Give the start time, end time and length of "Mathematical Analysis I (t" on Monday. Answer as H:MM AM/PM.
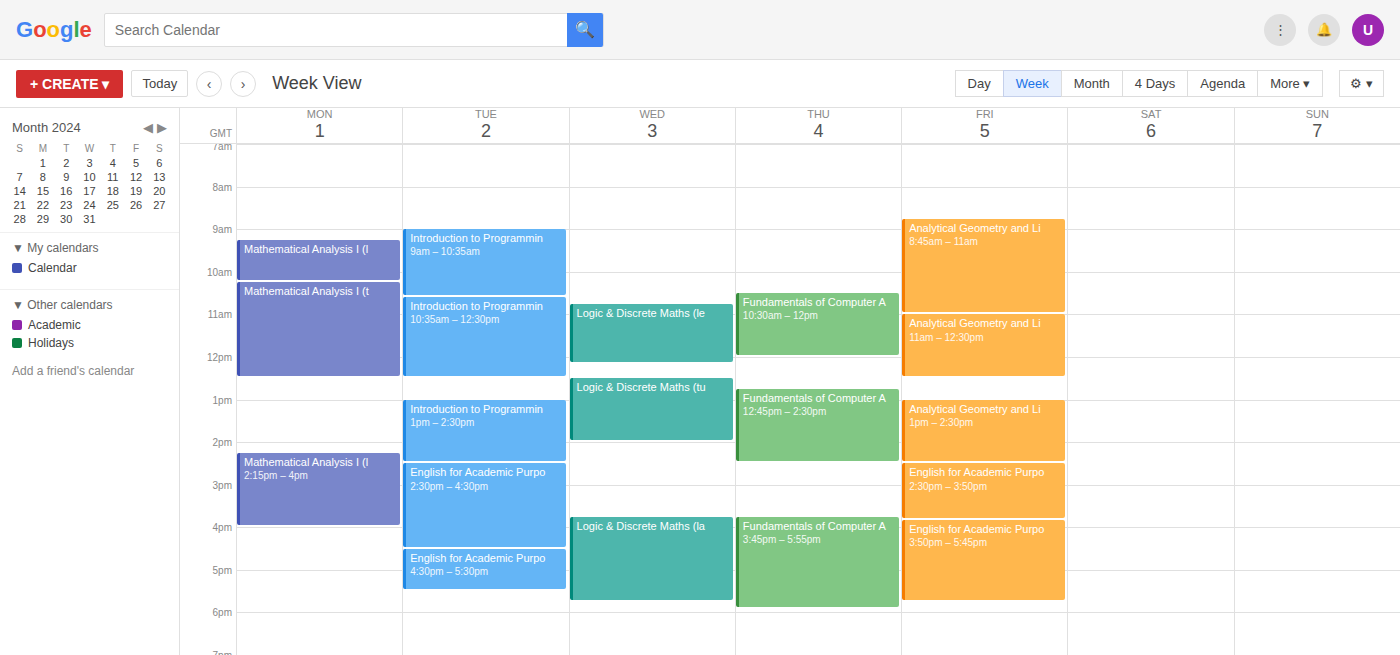
10:15 AM to 12:30 PM, 2 hours 15 minutes